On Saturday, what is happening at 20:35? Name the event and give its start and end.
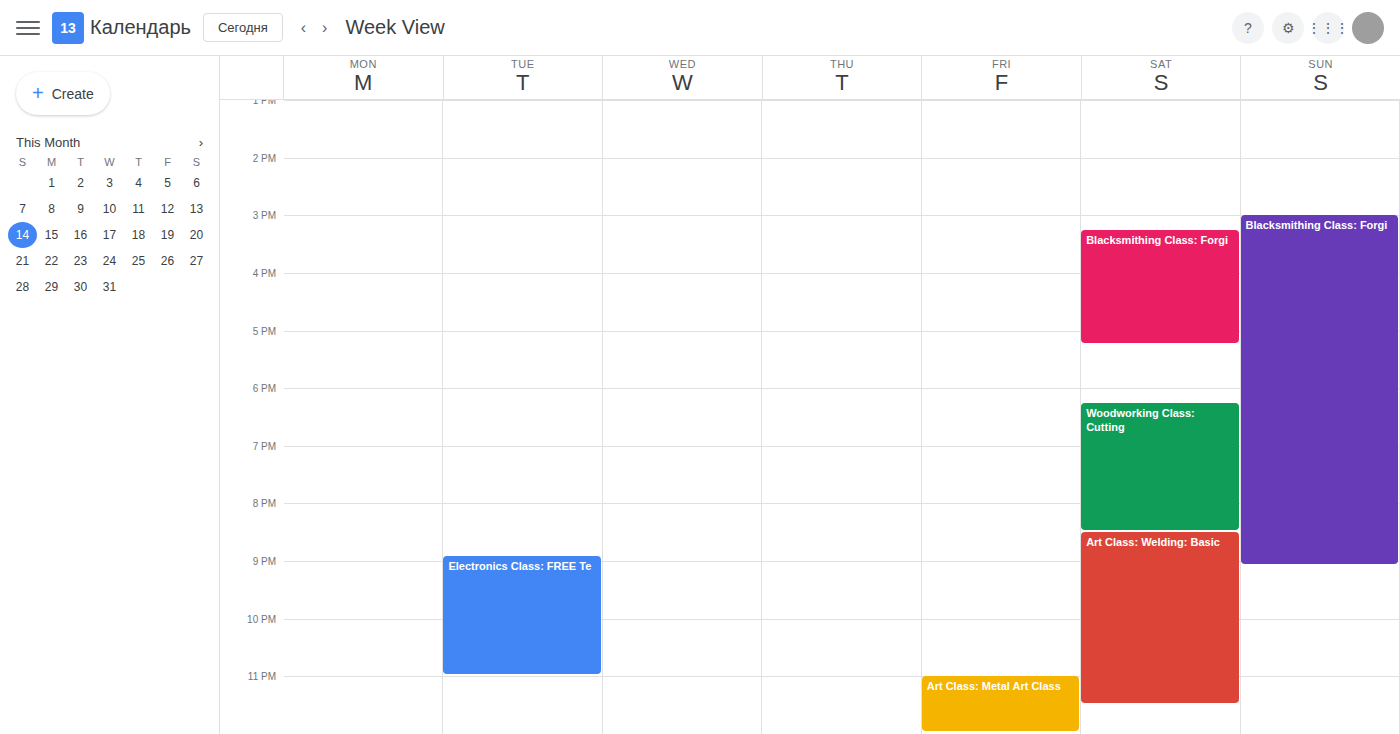
"Art Class: Welding: Basic", 20:30 to 23:30